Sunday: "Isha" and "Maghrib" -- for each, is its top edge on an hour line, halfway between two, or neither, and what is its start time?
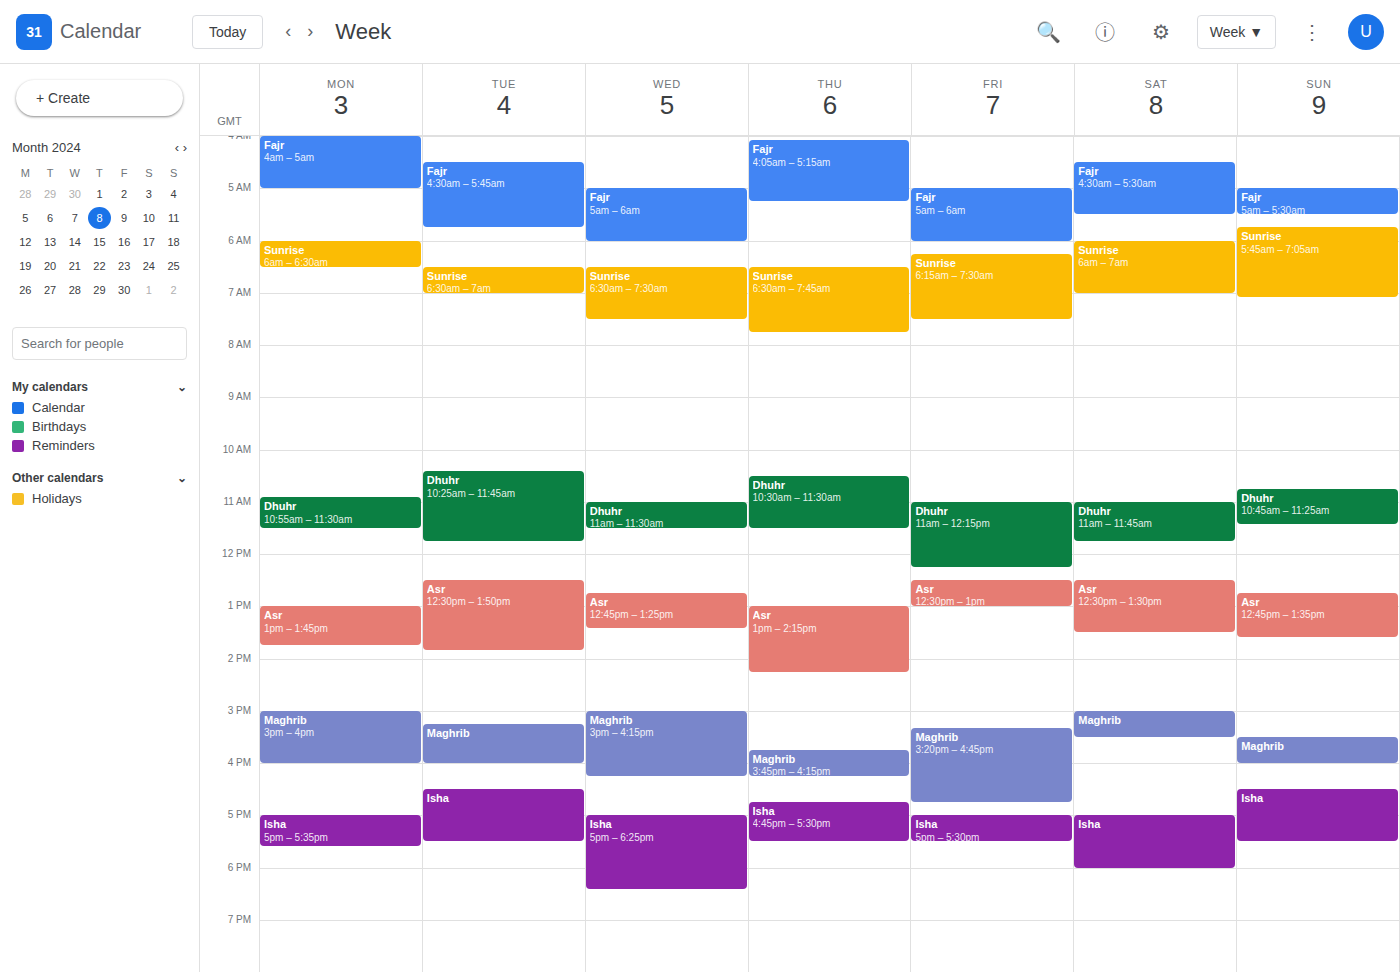
"Isha": 4:30 PM, halfway between the 4 PM and 5 PM lines. "Maghrib": 3:30 PM, halfway between the 3 PM and 4 PM lines.